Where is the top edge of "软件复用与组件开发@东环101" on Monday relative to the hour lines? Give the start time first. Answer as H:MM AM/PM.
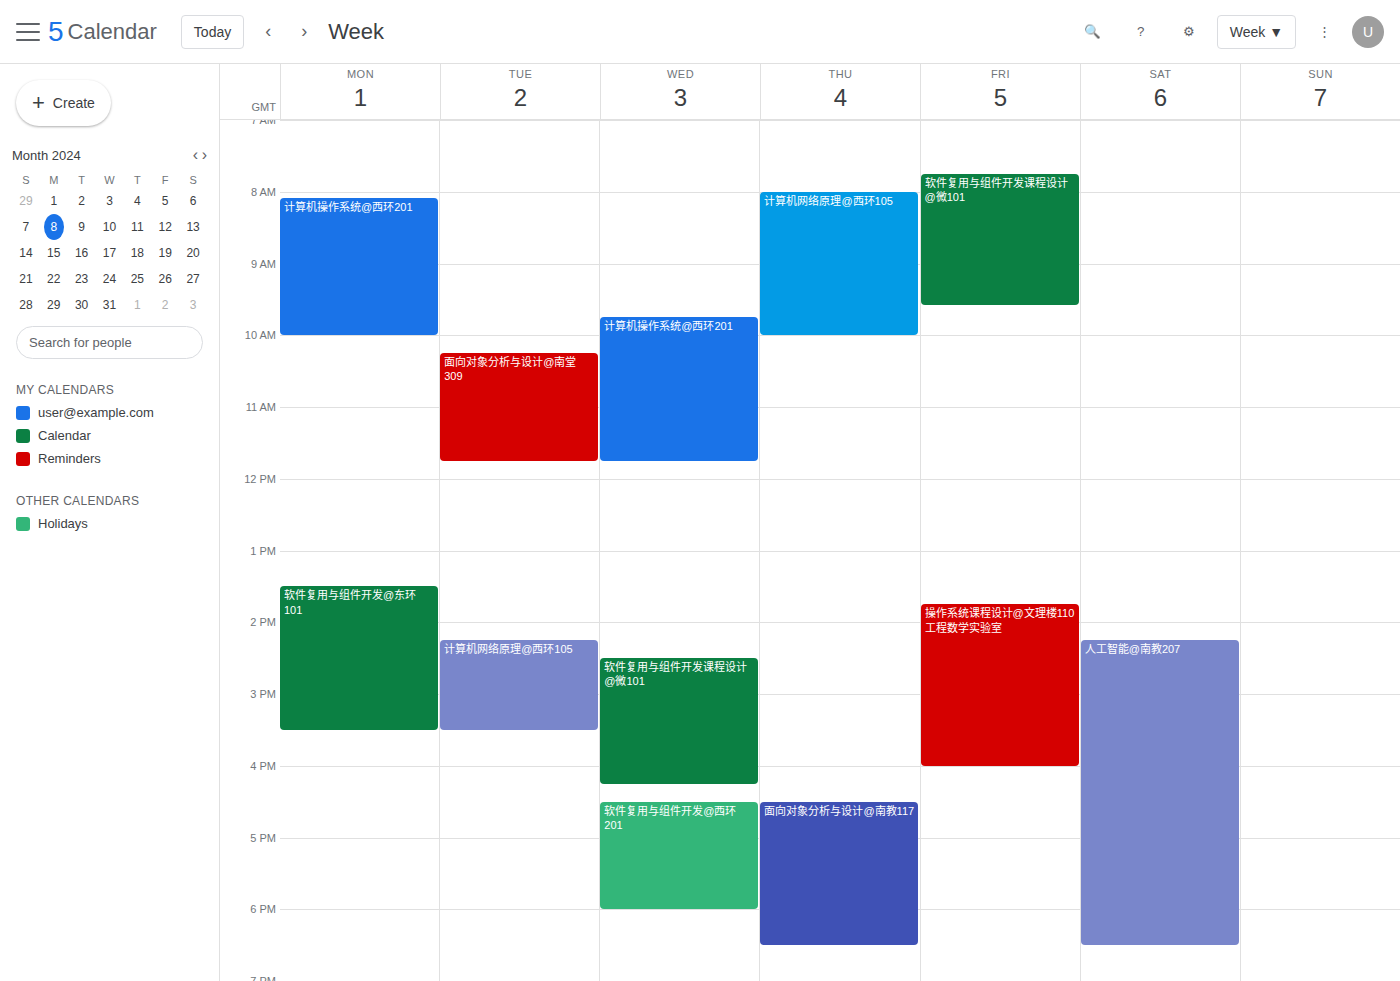
1:30 PM -- halfway between the 1 PM and 2 PM lines.